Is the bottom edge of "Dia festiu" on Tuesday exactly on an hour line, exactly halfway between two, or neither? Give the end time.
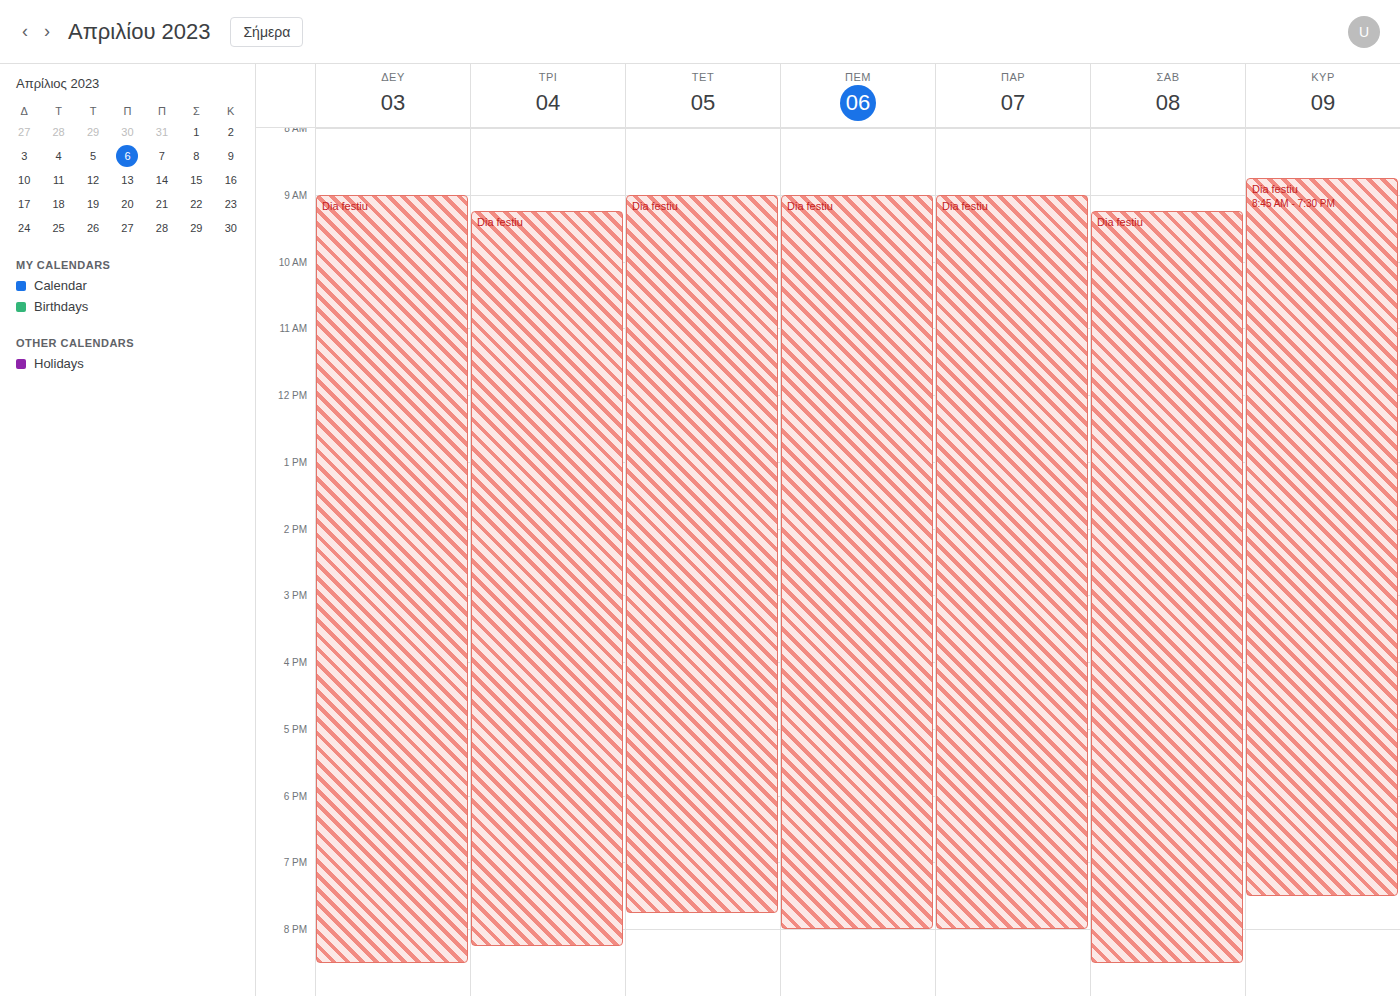
8:15 PM -- neither: a quarter of the way from the 8 PM line to the 9 PM line.